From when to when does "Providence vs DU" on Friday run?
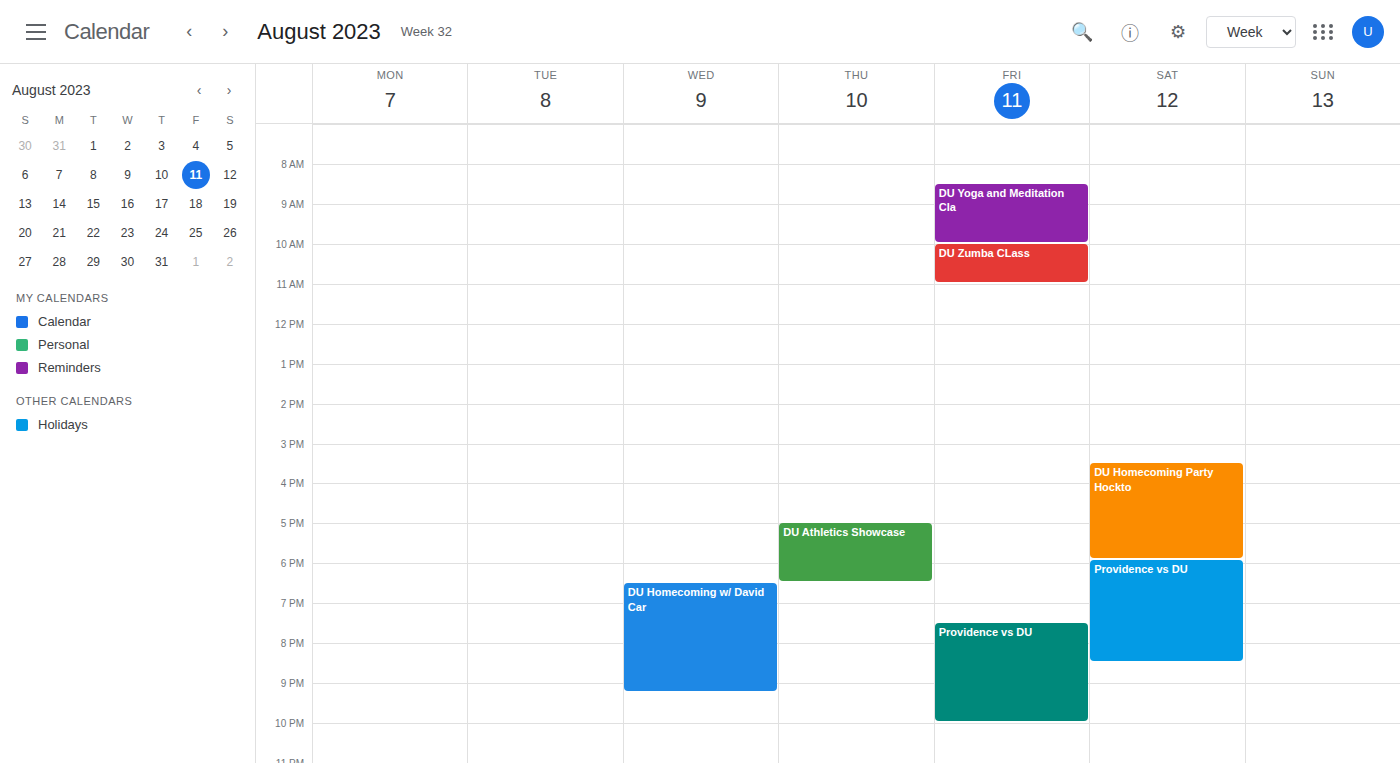
7:30 PM to 10:00 PM